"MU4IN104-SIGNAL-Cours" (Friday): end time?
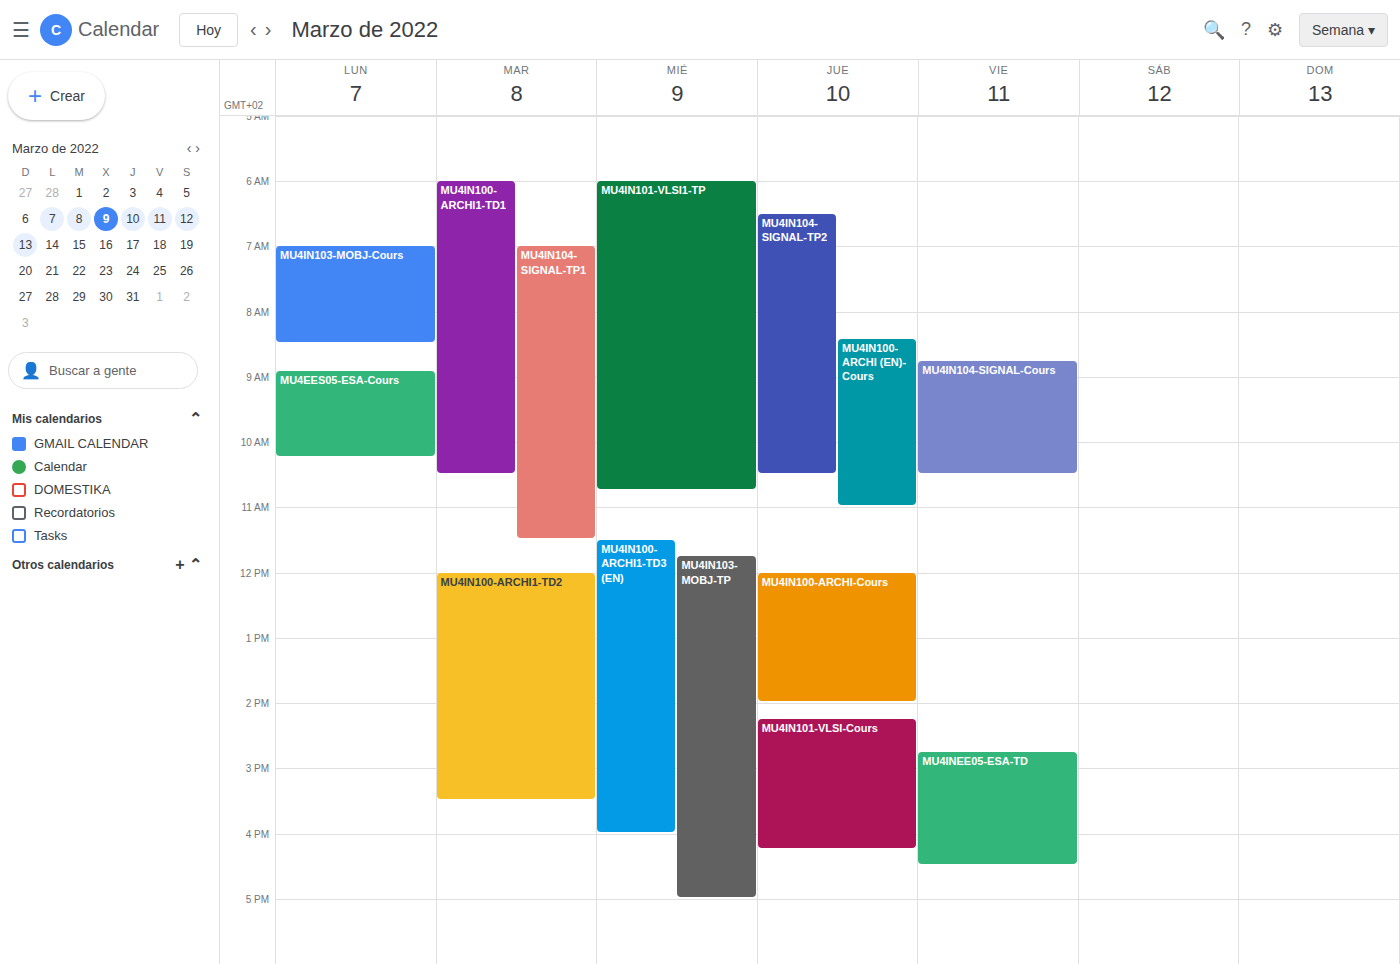
10:30 AM